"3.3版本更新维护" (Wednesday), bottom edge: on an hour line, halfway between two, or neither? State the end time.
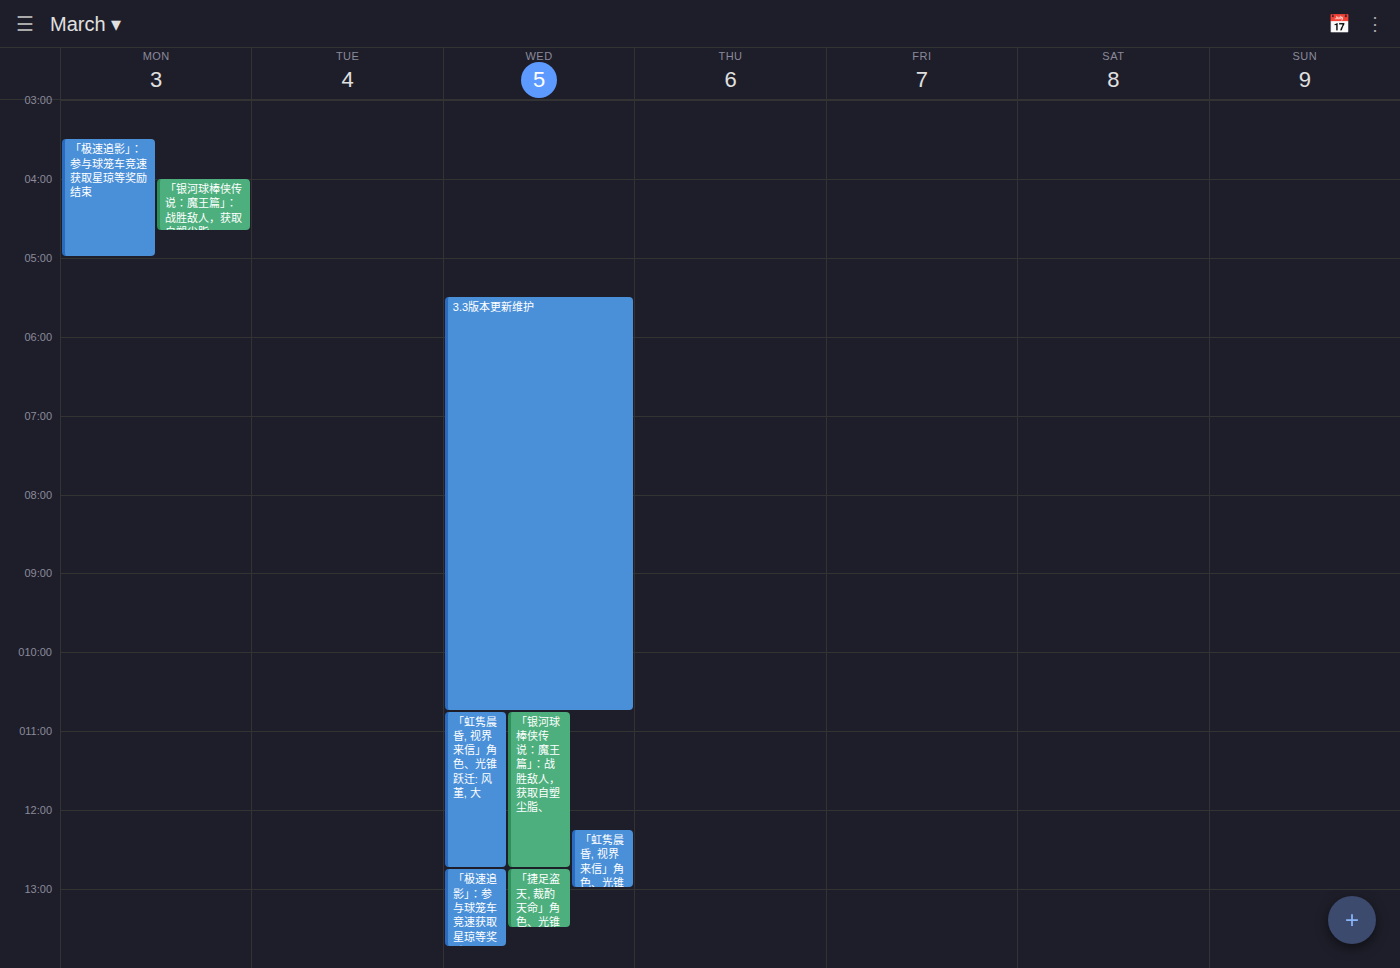
10:45 AM -- neither: three quarters of the way from the 10 AM line to the 11 AM line.